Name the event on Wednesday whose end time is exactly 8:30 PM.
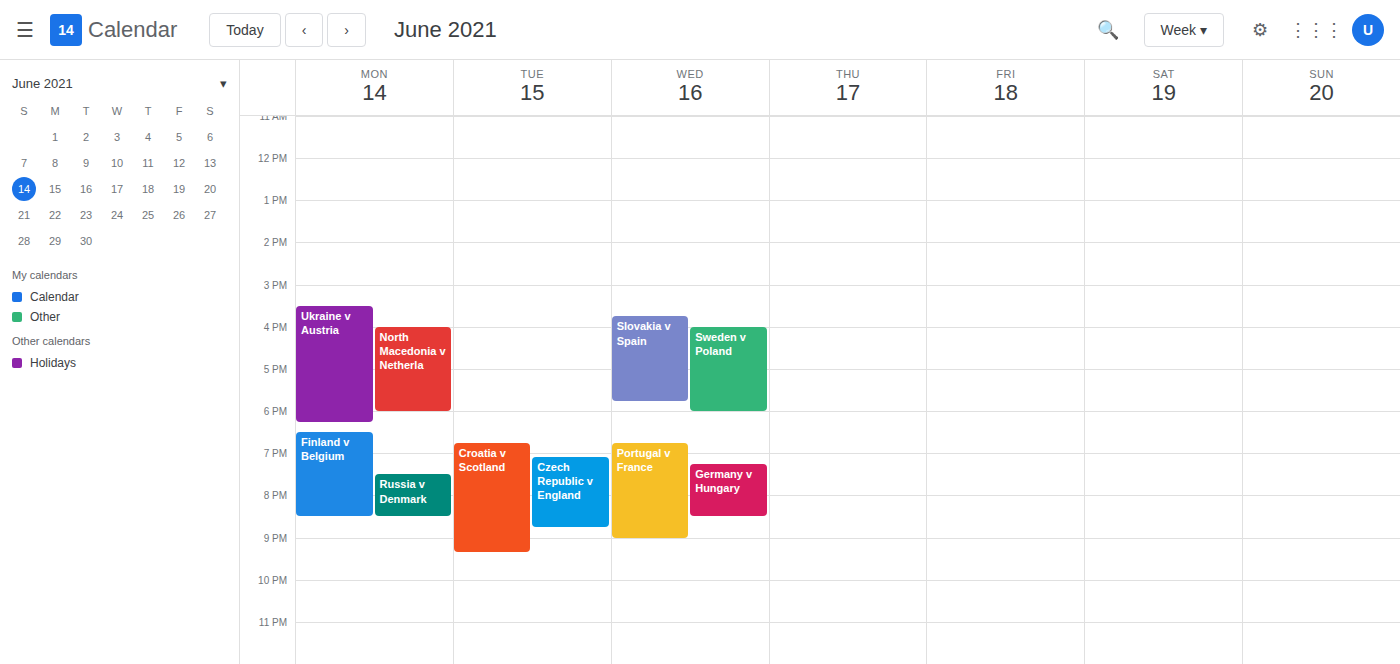
"Germany v Hungary"